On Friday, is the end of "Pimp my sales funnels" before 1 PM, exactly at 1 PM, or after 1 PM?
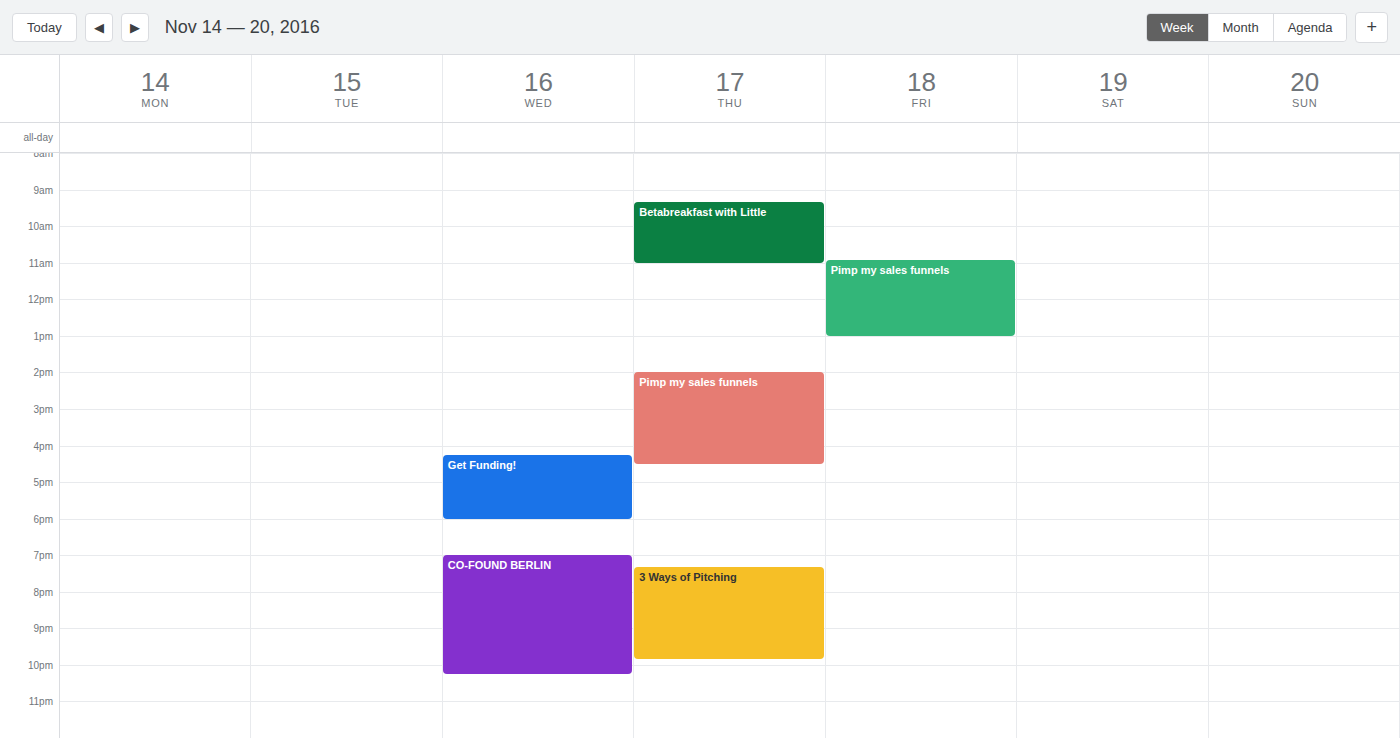
1:00 PM -- exactly at 1 PM, on the 1 PM line.